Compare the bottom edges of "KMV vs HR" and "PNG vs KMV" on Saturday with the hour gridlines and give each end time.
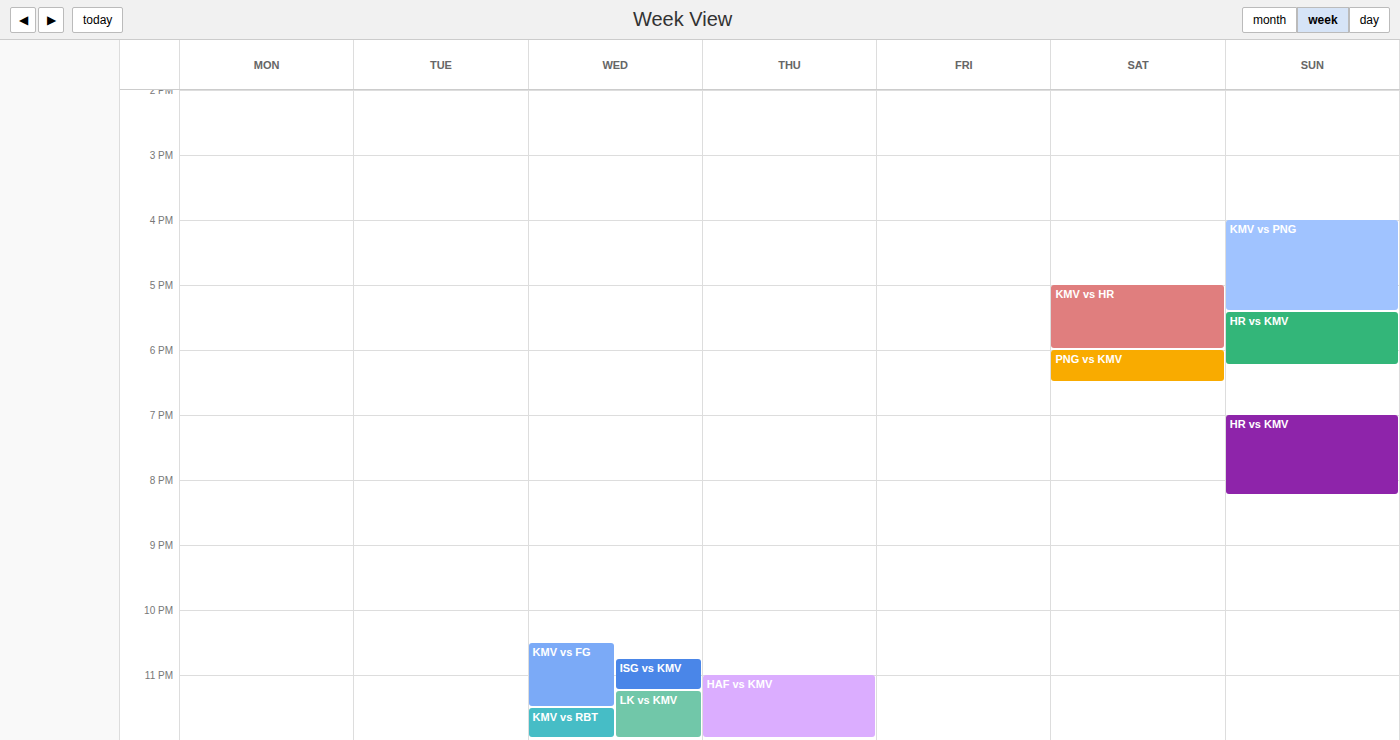
"KMV vs HR": 6:00 PM, exactly on the 6 PM line. "PNG vs KMV": 6:30 PM, halfway between the 6 PM and 7 PM lines.